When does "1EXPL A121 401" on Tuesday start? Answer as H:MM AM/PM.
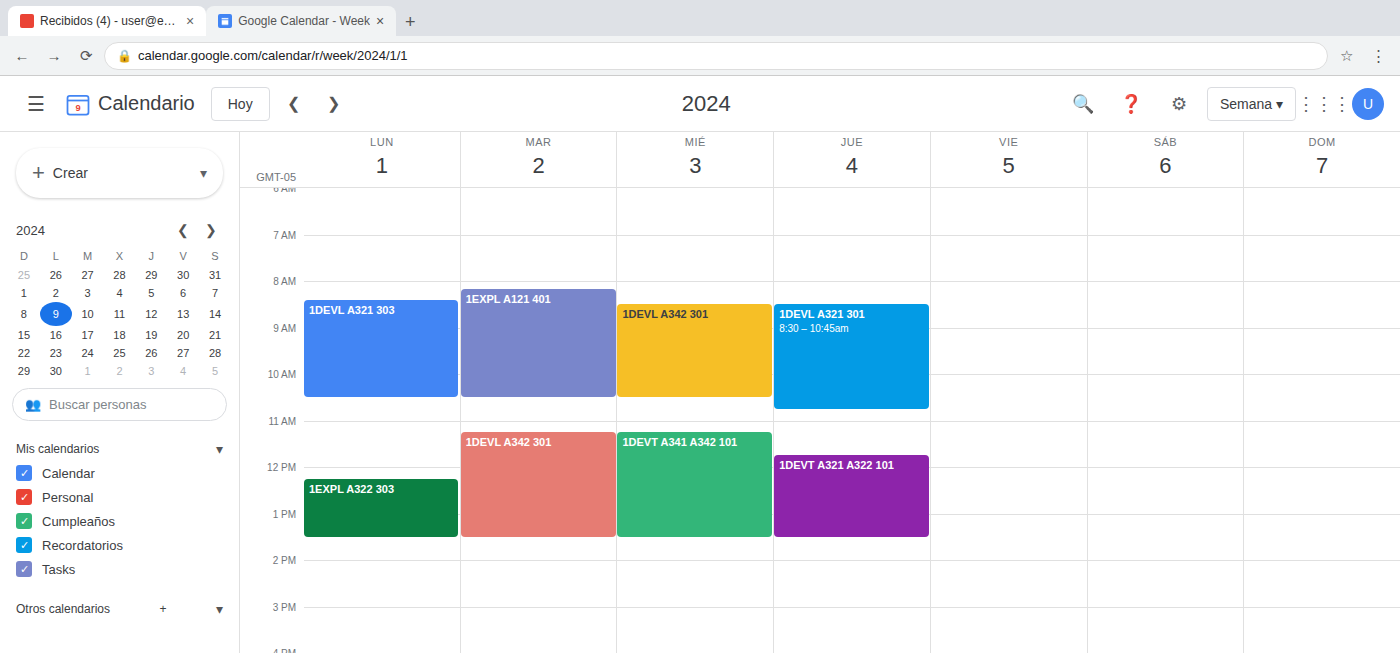
8:10 AM